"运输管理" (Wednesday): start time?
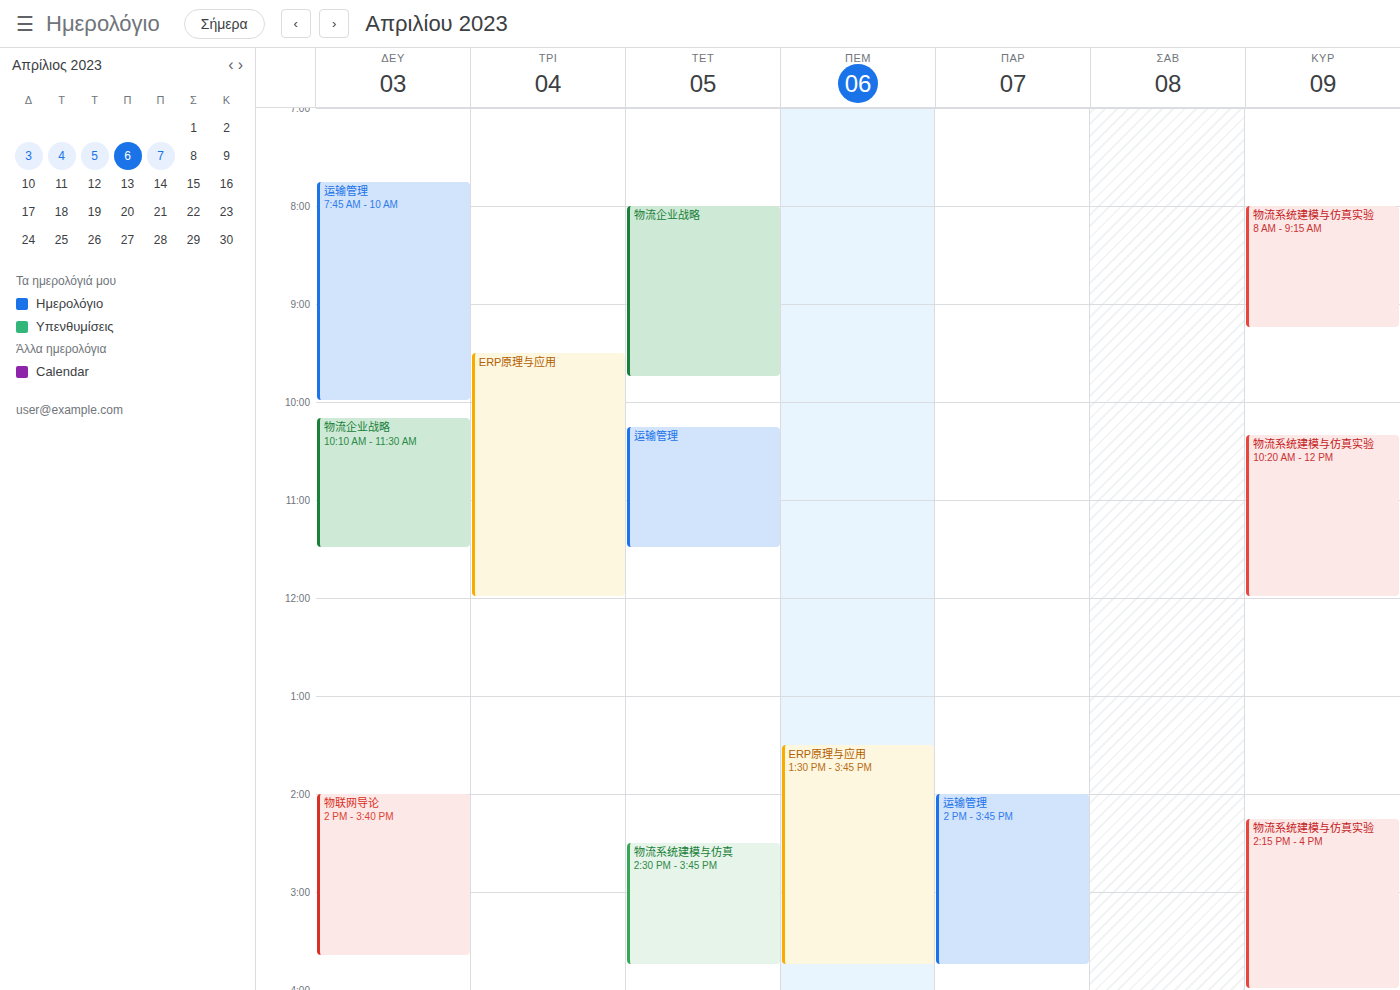
10:15 AM